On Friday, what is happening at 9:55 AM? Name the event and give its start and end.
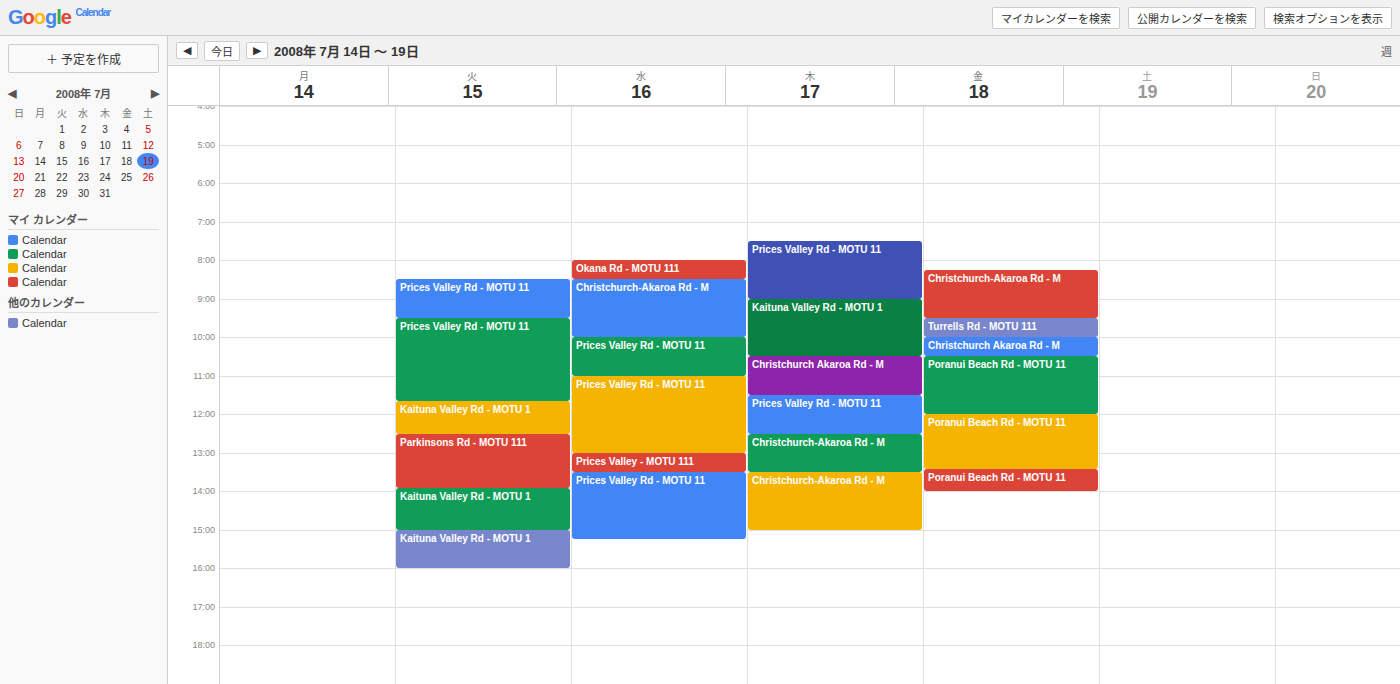
"Turrells Rd - MOTU 111", 9:30 AM to 10:00 AM